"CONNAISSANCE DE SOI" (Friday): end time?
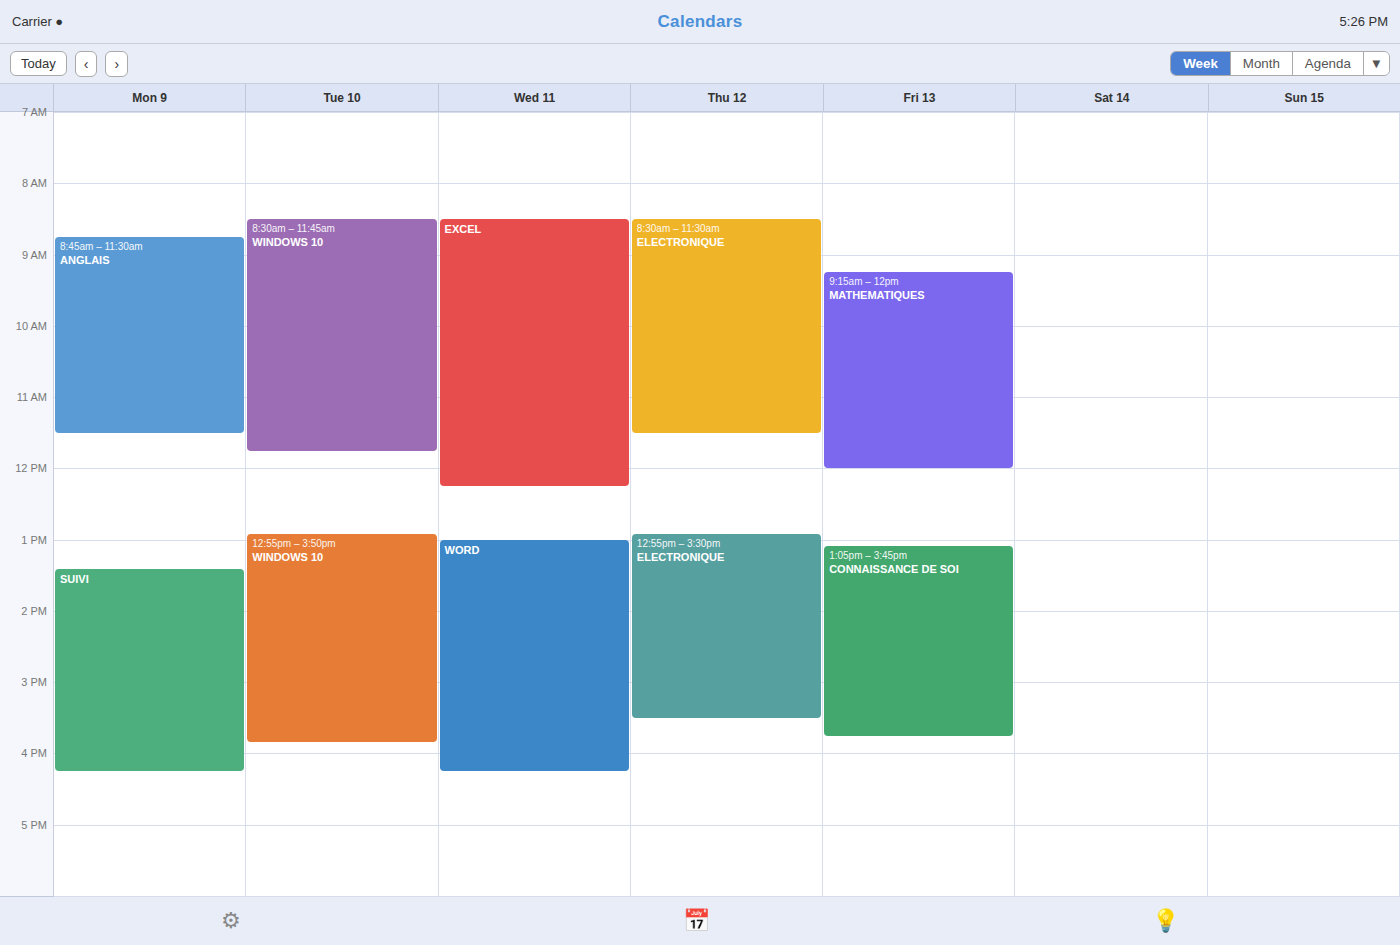
3:45 PM